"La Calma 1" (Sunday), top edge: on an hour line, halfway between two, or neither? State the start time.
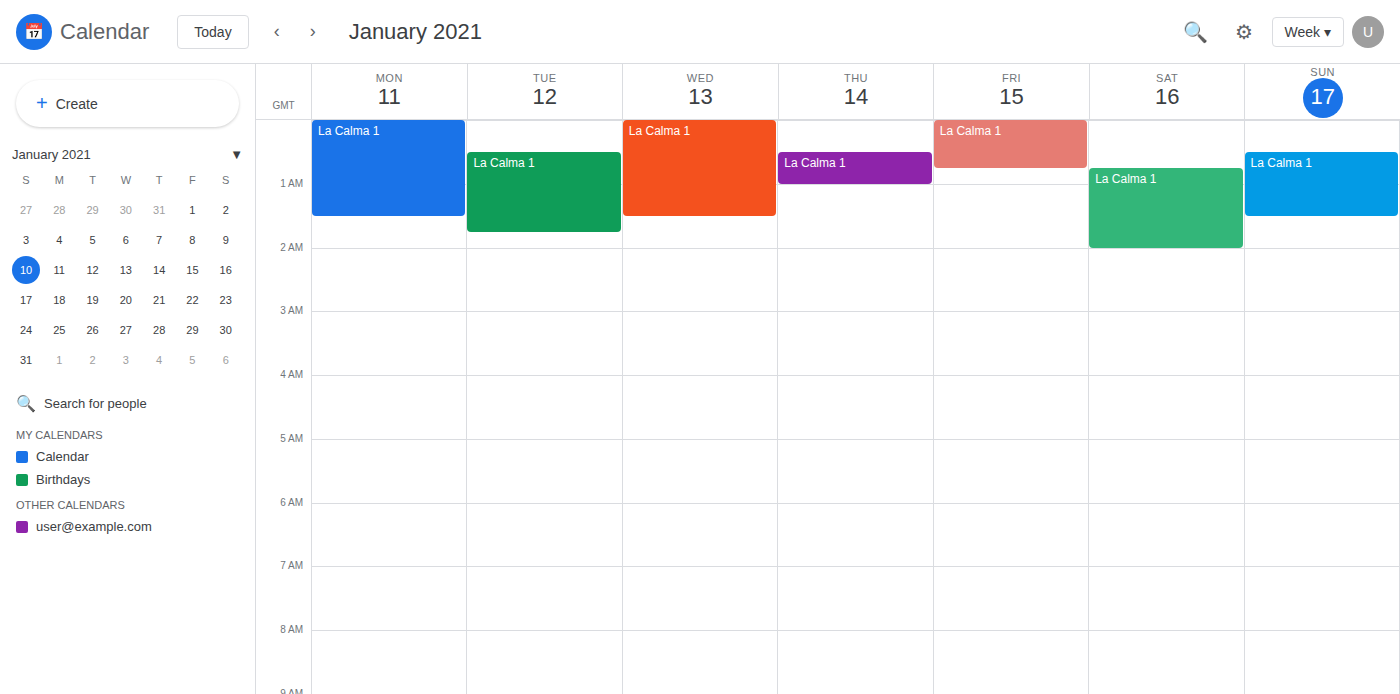
12:30 AM -- halfway between the 12 AM and 1 AM lines.